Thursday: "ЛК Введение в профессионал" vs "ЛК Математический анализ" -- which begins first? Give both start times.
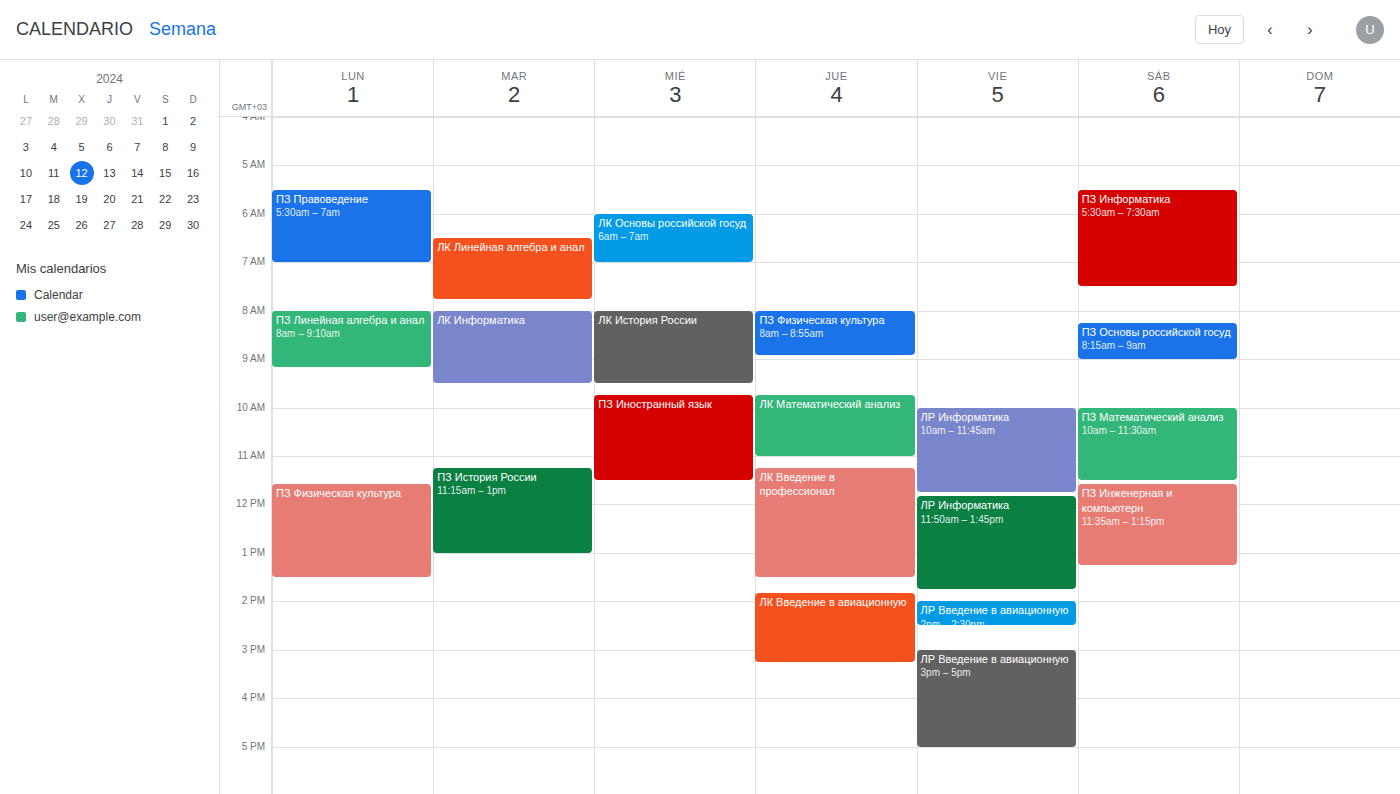
"ЛК Математический анализ" 9:45 AM; "ЛК Введение в профессионал" 11:15 AM.